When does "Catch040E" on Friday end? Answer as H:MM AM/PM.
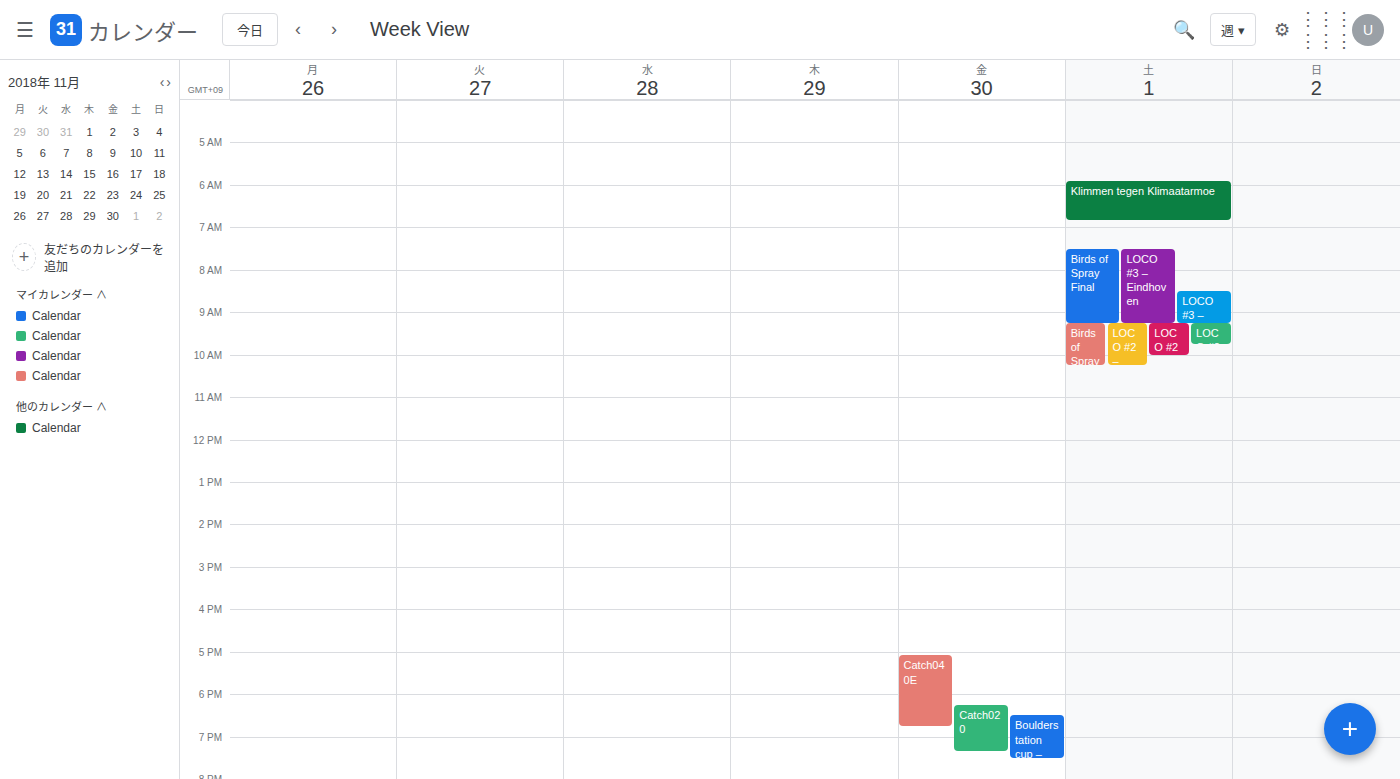
6:45 PM